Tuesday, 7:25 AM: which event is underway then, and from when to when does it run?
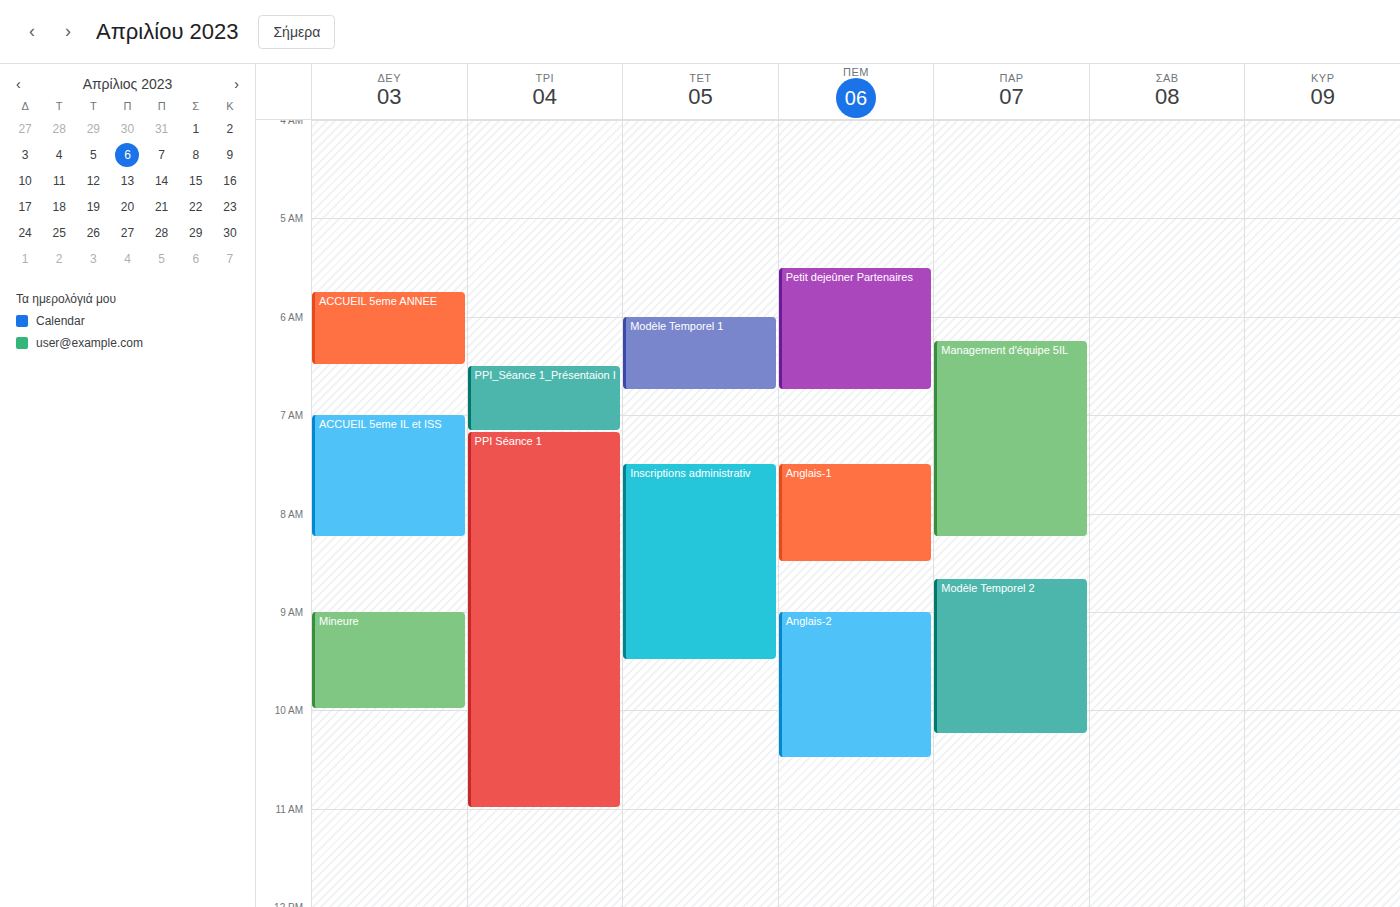
"PPI Séance 1", 7:10 AM to 11:00 AM